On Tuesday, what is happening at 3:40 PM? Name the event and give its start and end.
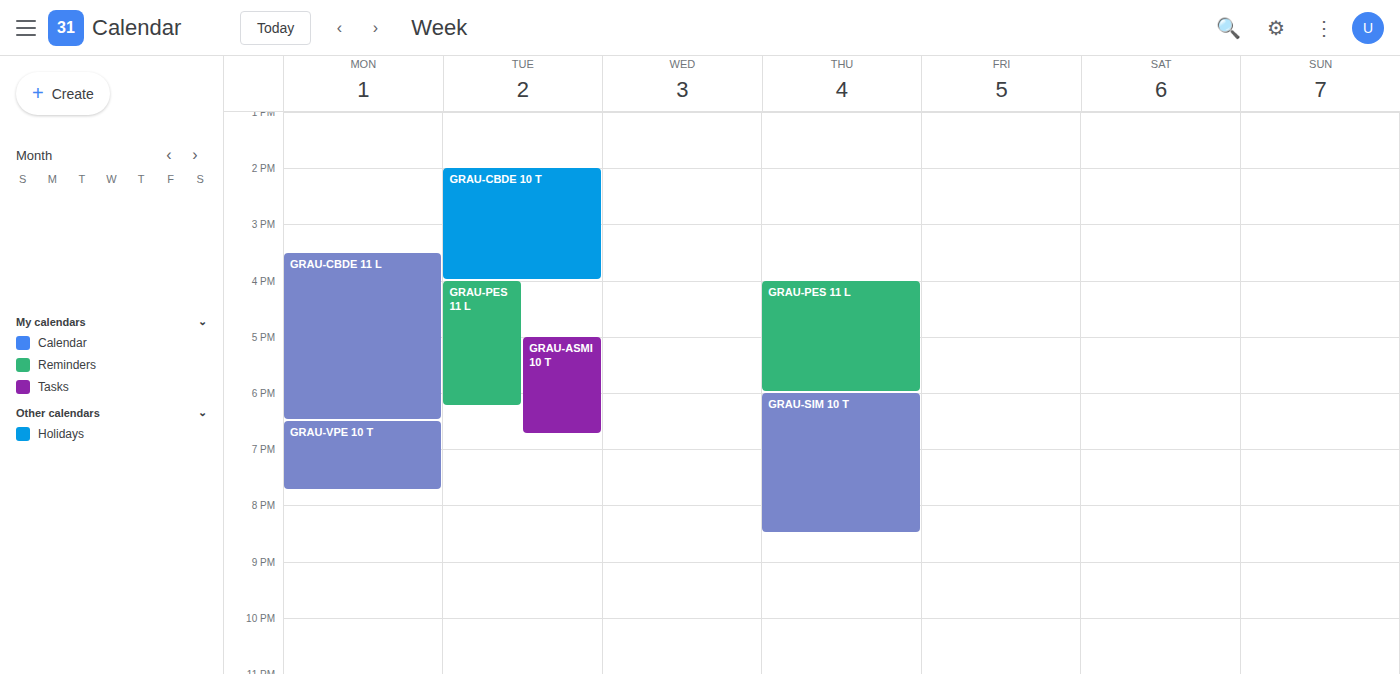
"GRAU-CBDE 10 T", 2:00 PM to 4:00 PM